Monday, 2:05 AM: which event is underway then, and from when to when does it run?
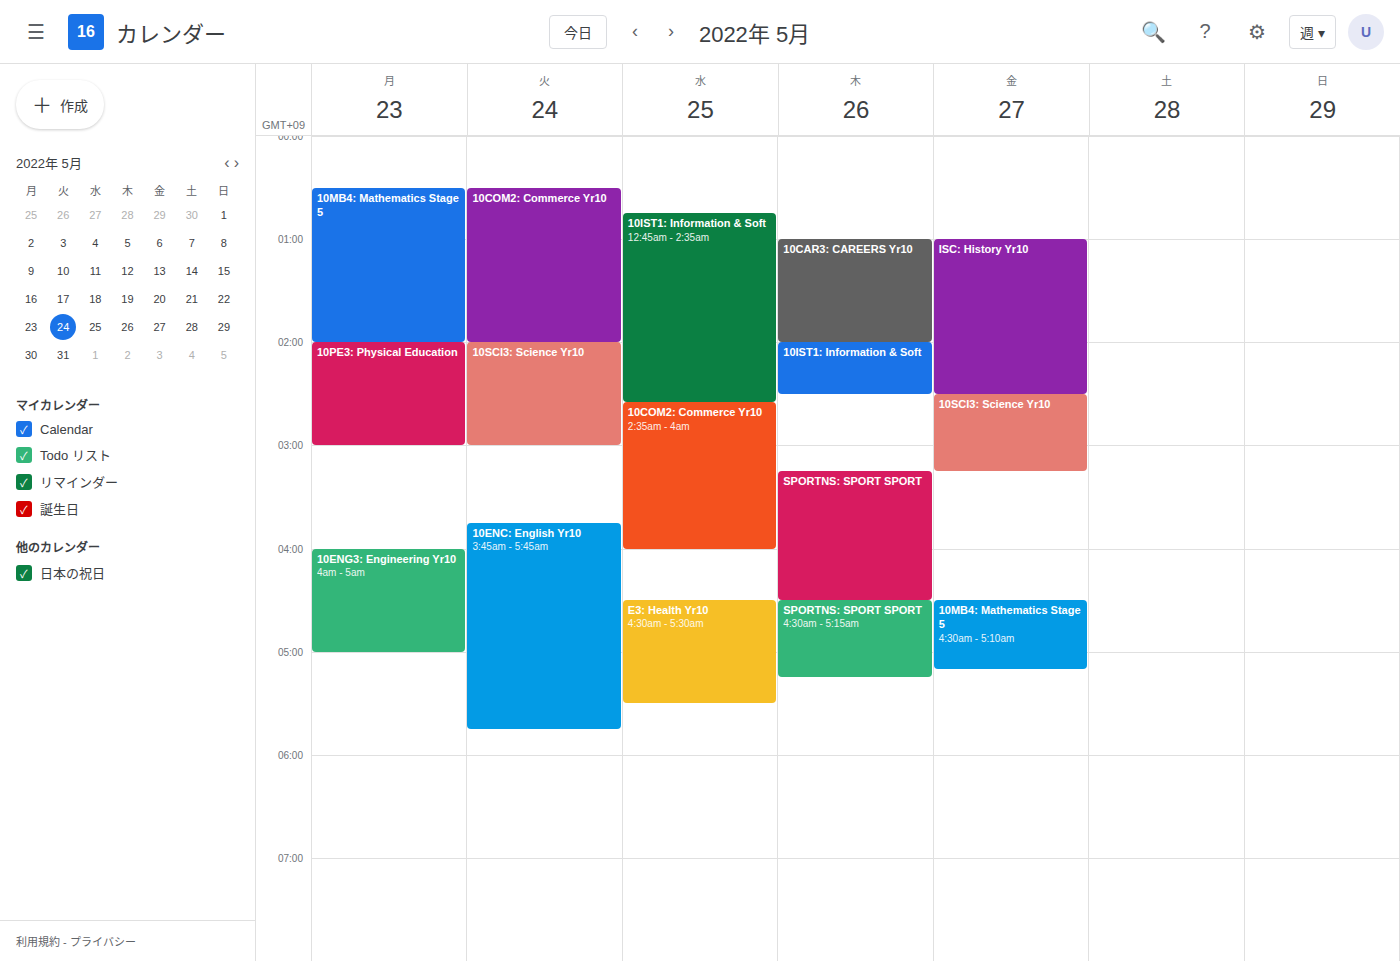
"10PE3: Physical Education", 2:00 AM to 3:00 AM